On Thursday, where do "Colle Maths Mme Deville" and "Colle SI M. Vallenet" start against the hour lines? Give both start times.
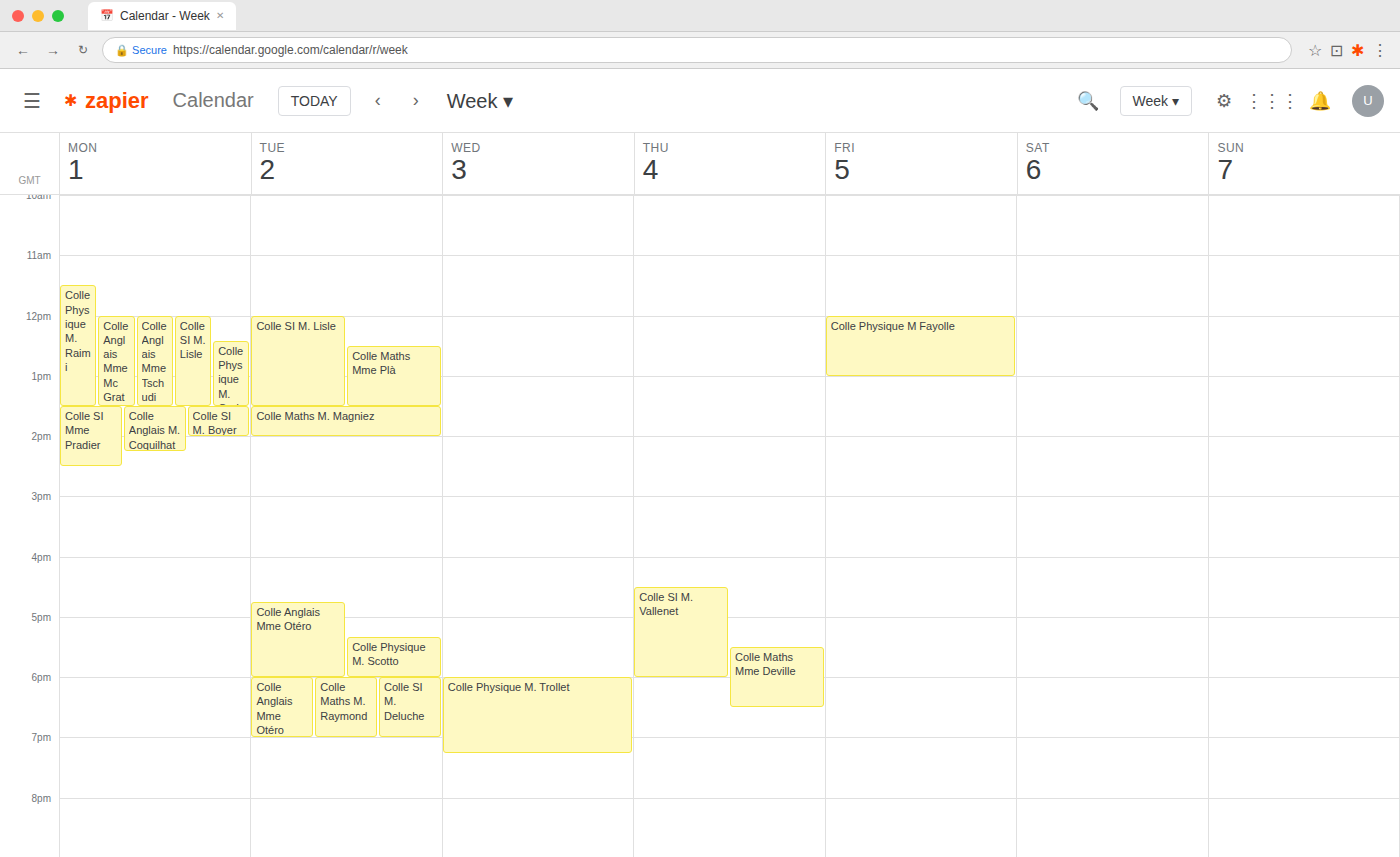
"Colle Maths Mme Deville": 17:30, halfway between the 17:00 and 18:00 lines. "Colle SI M. Vallenet": 16:30, halfway between the 16:00 and 17:00 lines.